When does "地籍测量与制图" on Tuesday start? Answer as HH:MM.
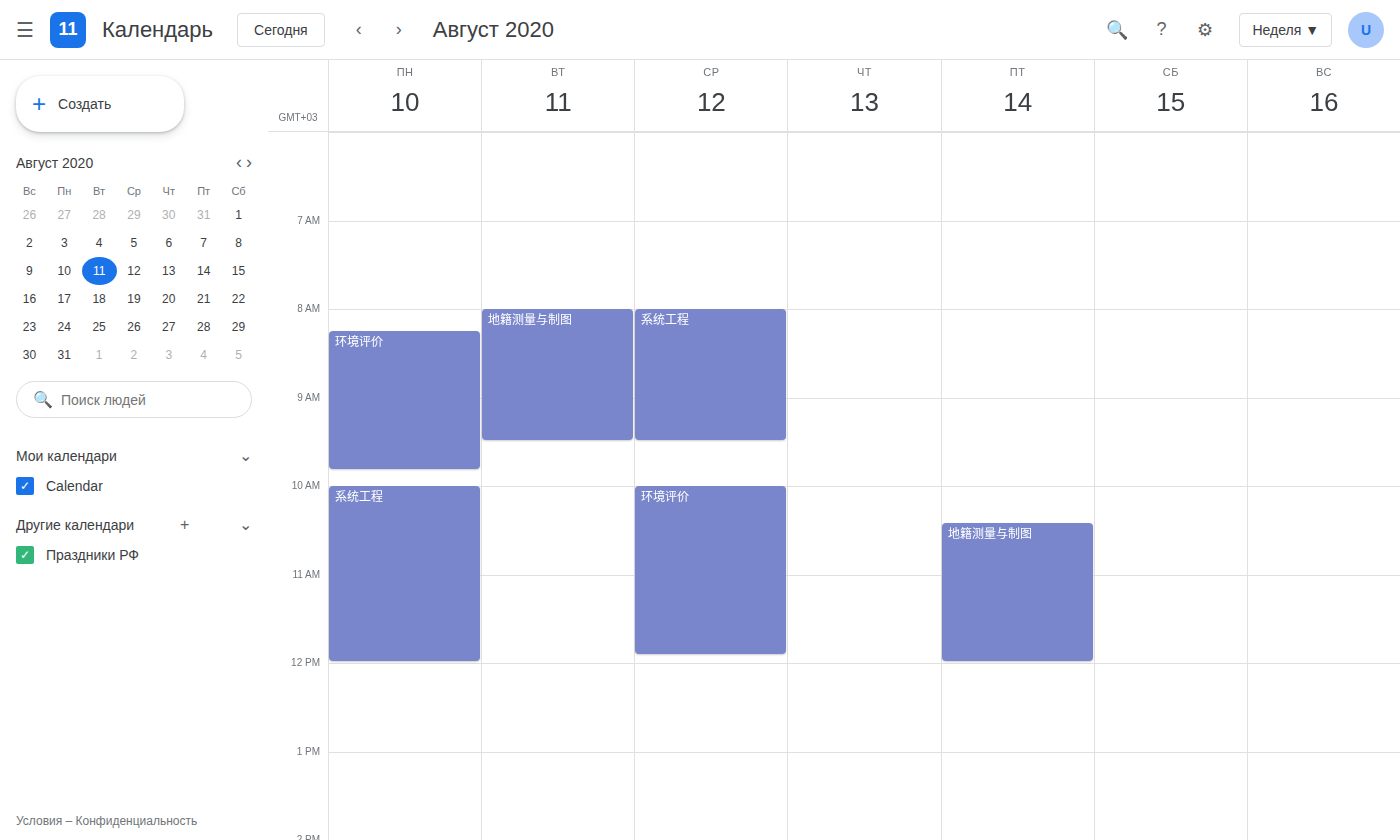
08:00